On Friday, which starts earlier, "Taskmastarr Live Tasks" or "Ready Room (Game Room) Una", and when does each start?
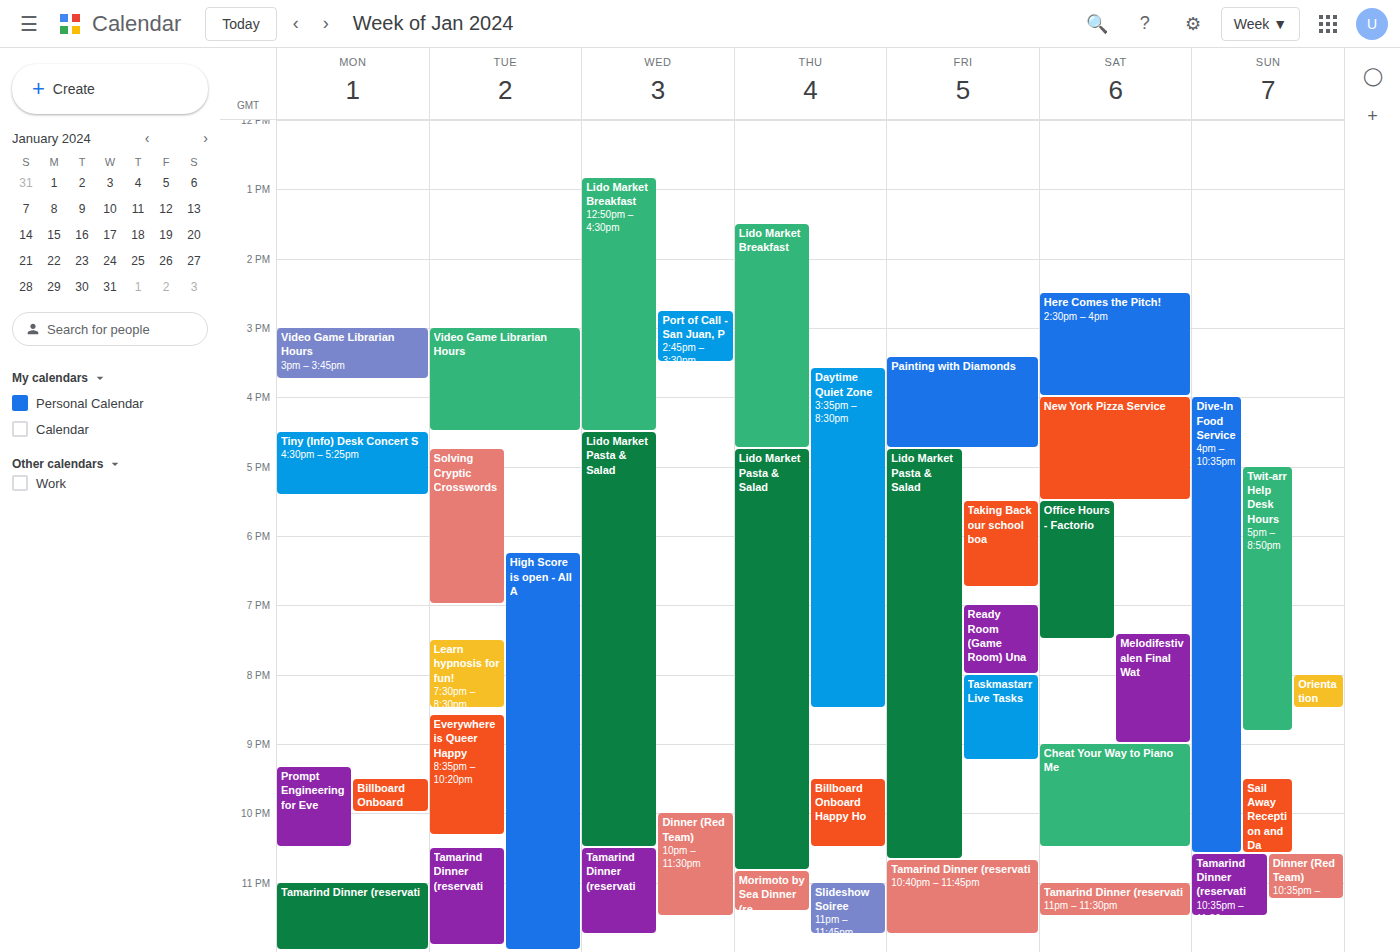
"Ready Room (Game Room) Una" 7:00 PM; "Taskmastarr Live Tasks" 8:00 PM.